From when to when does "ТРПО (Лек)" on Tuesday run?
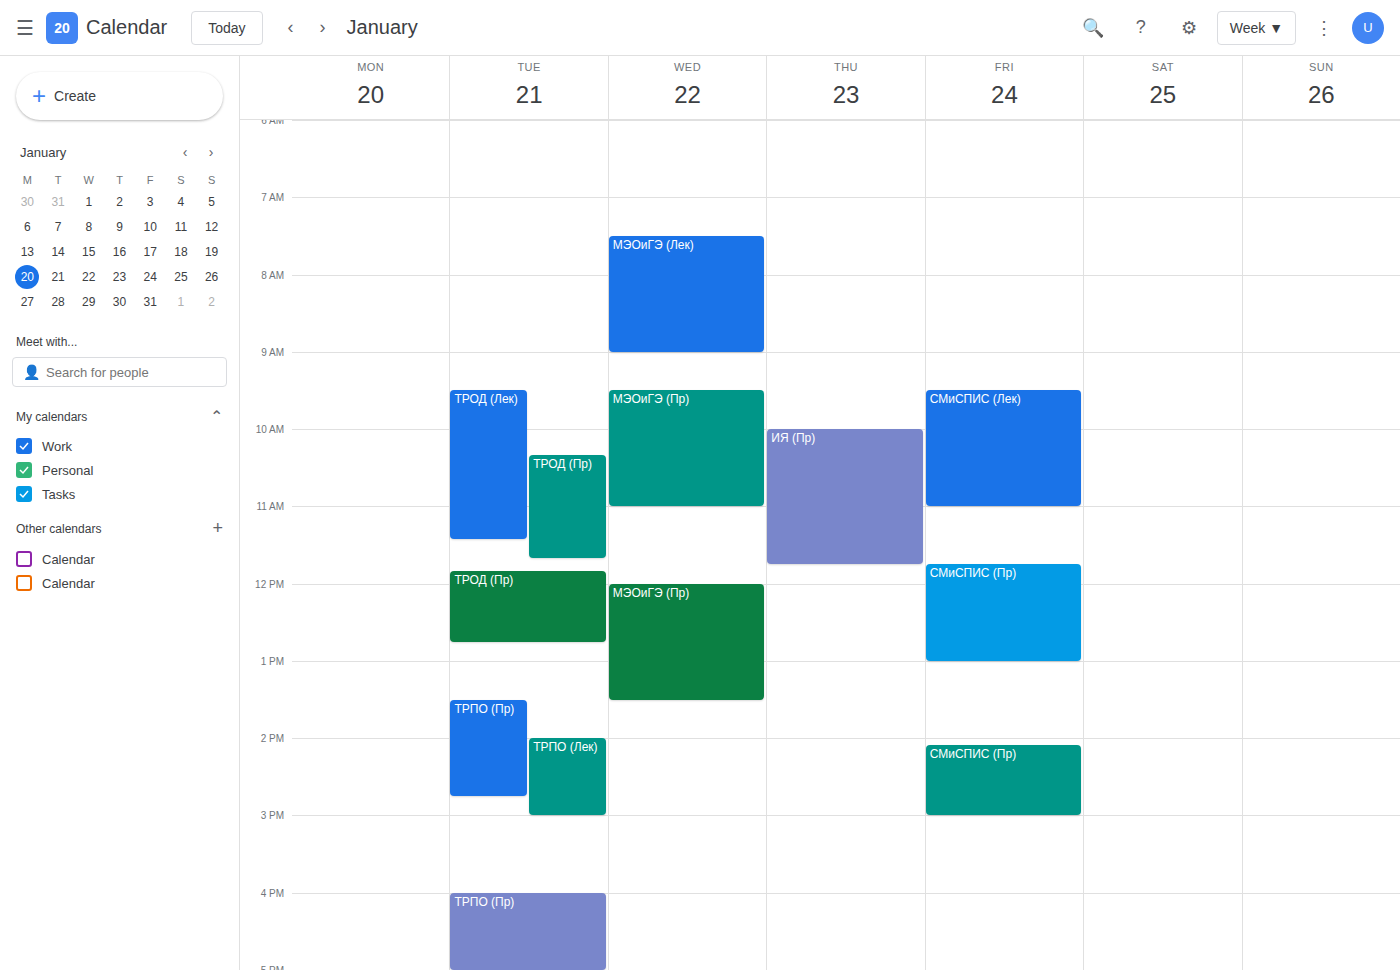
2:00 PM to 3:00 PM